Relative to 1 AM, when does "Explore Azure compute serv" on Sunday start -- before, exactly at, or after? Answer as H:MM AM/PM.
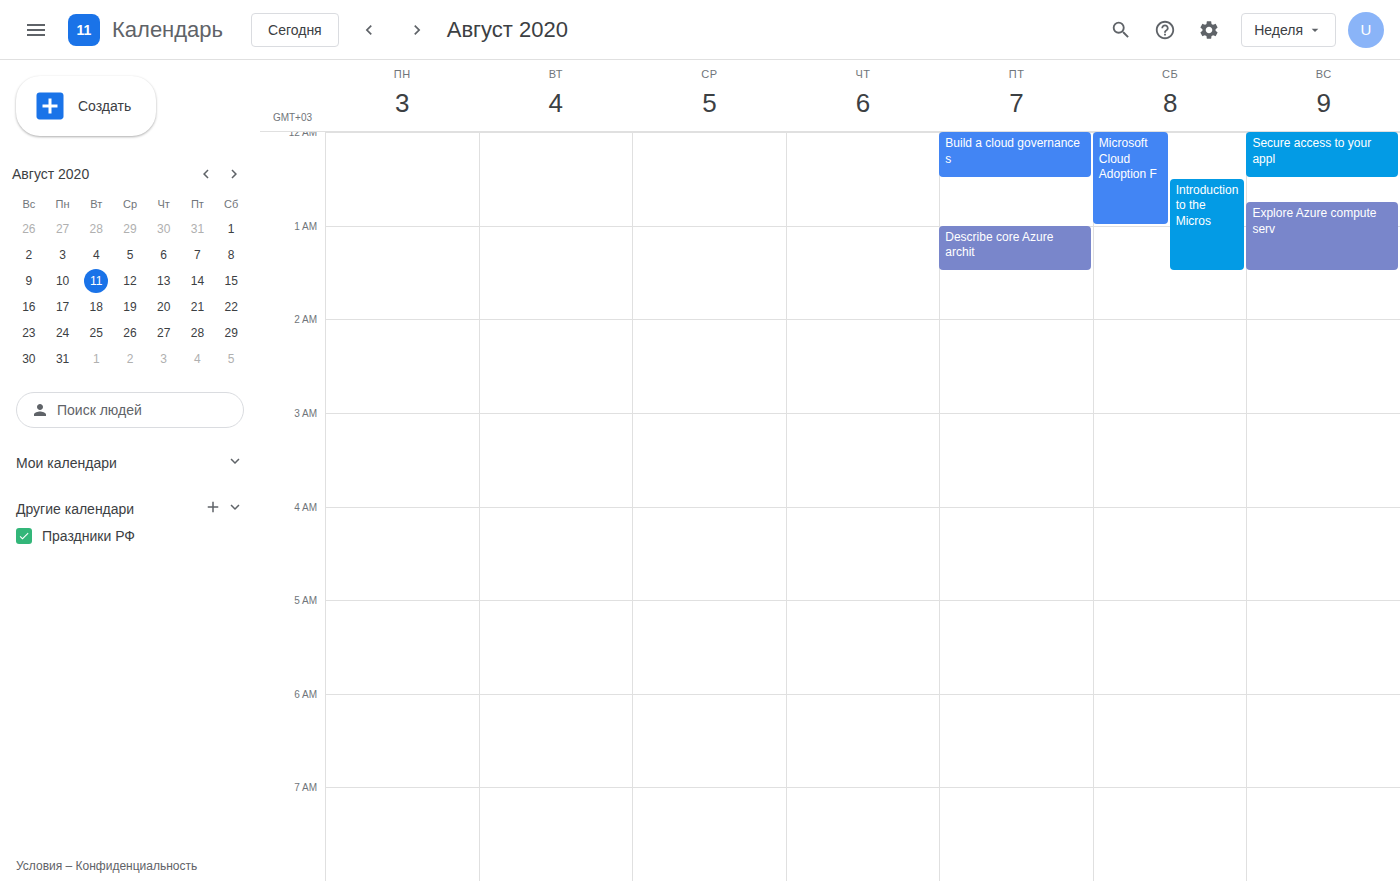
12:45 AM -- before 1 AM, 15 minutes above the 1 AM line.